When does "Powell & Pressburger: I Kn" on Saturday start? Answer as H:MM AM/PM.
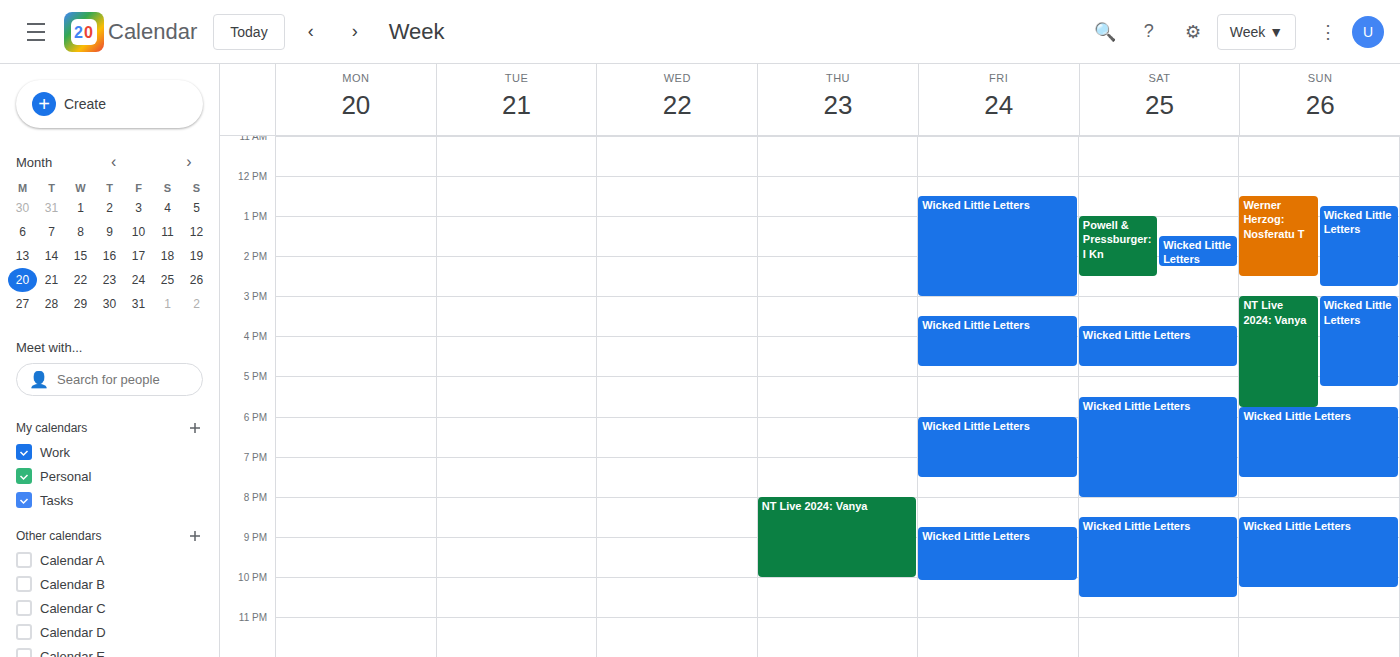
1:00 PM